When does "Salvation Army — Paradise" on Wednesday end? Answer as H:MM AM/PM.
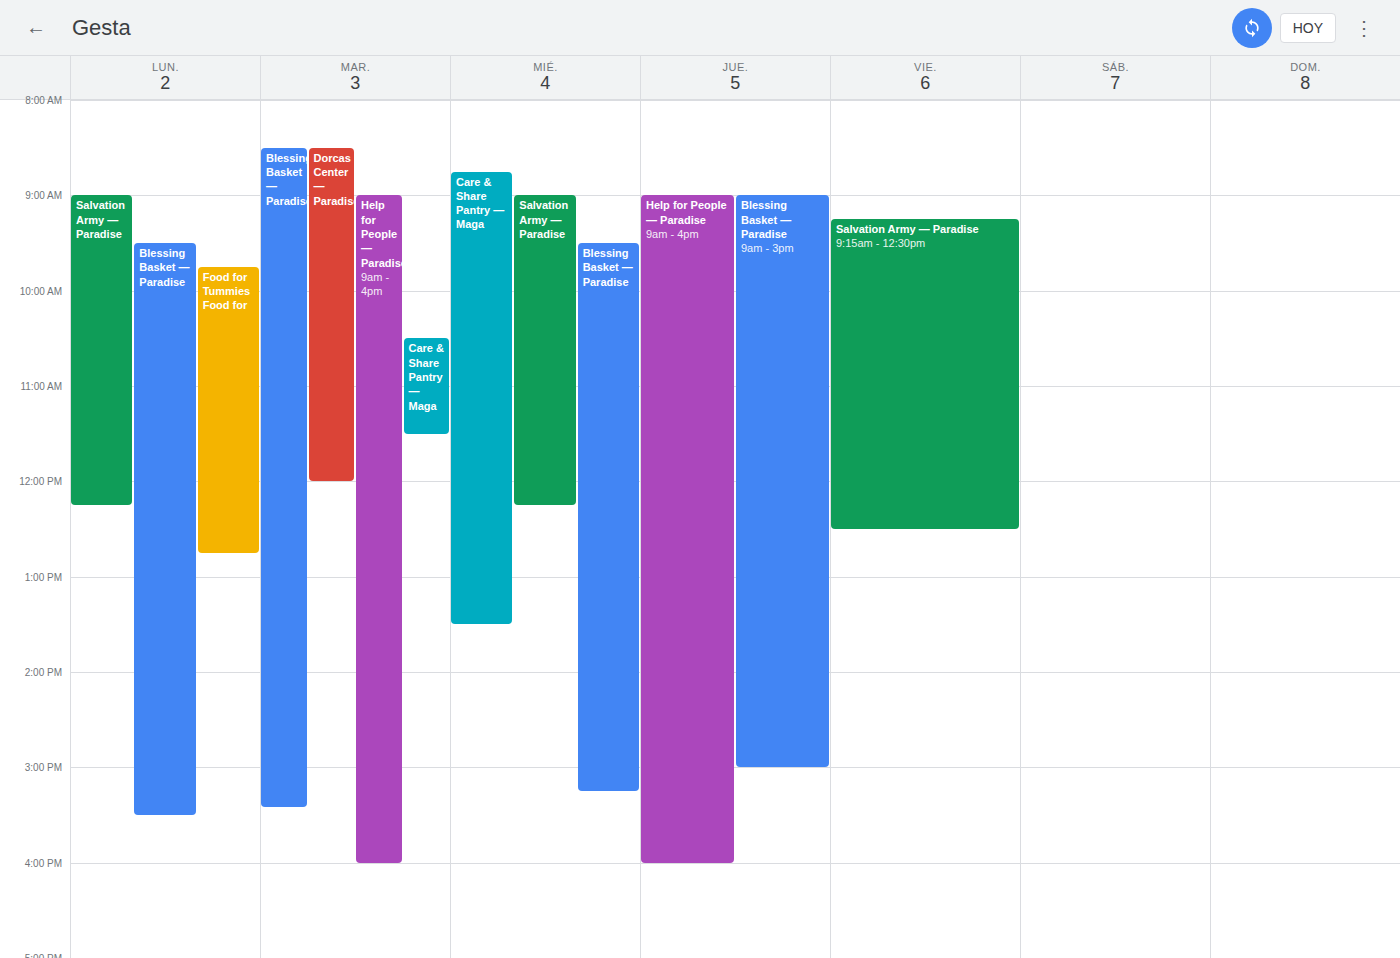
12:15 PM